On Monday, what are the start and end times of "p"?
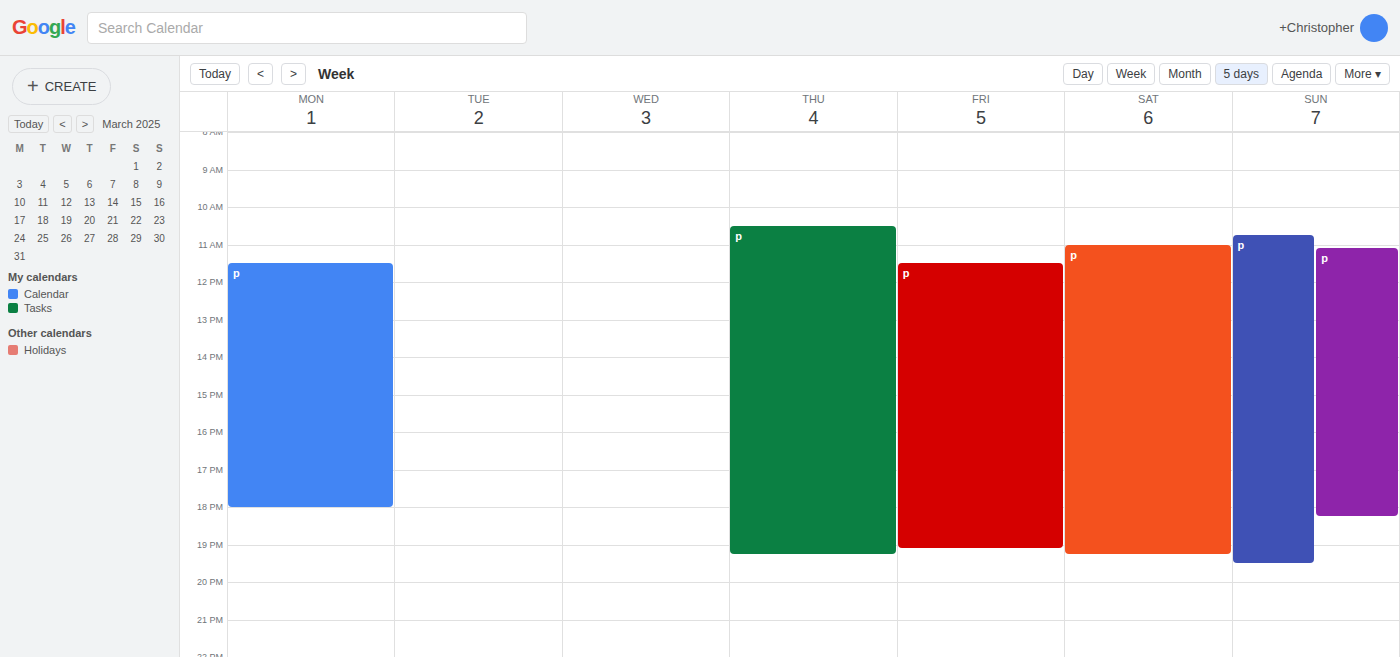
11:30 AM to 6:00 PM